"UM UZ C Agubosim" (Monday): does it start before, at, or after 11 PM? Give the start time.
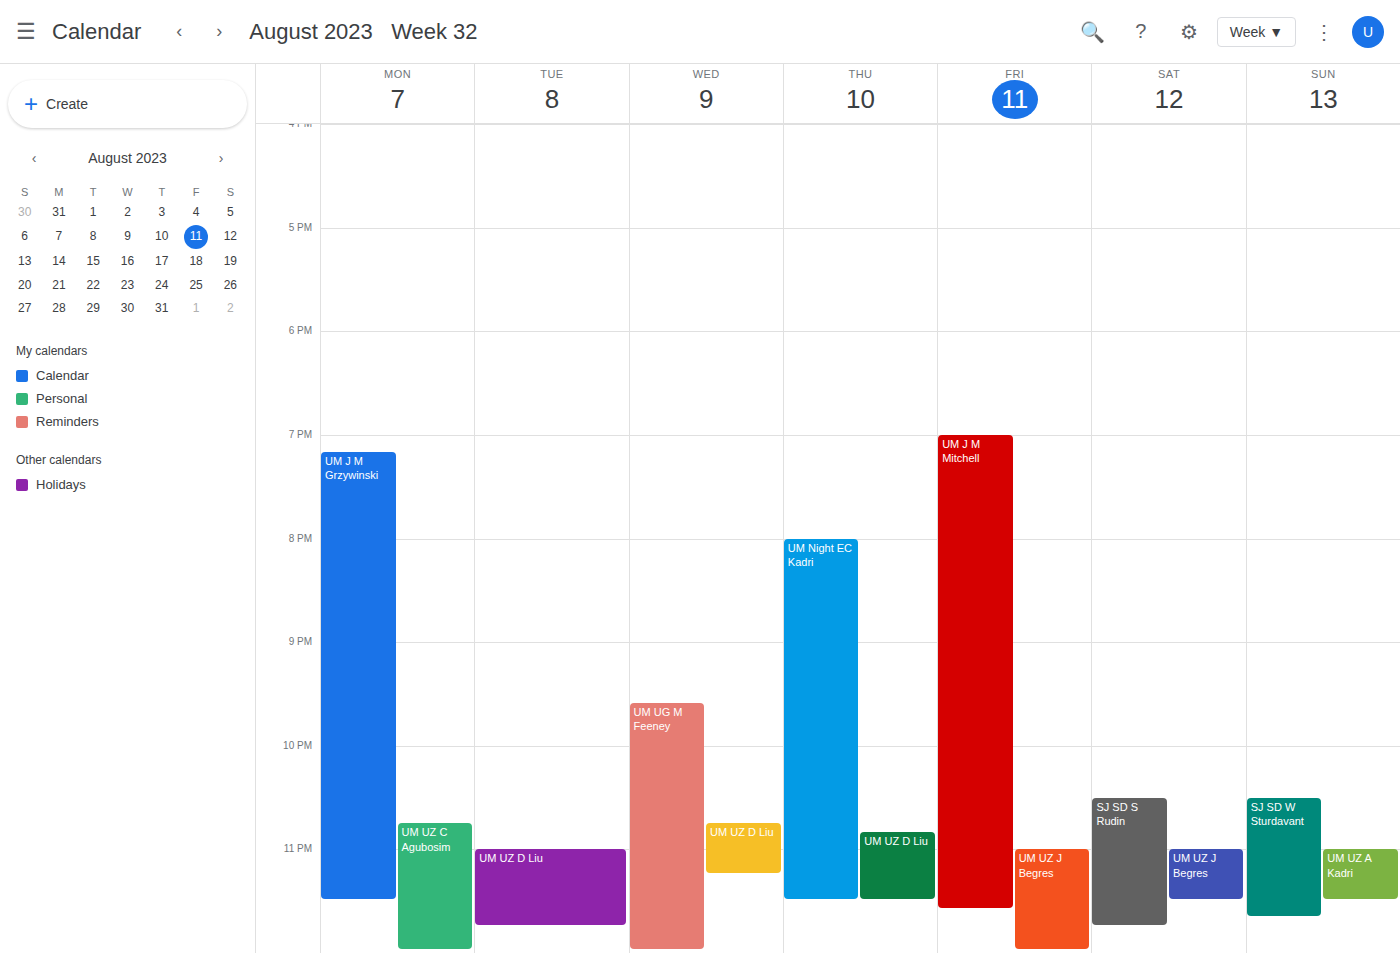
10:45 PM -- before 11 PM, 15 minutes above the 11 PM line.